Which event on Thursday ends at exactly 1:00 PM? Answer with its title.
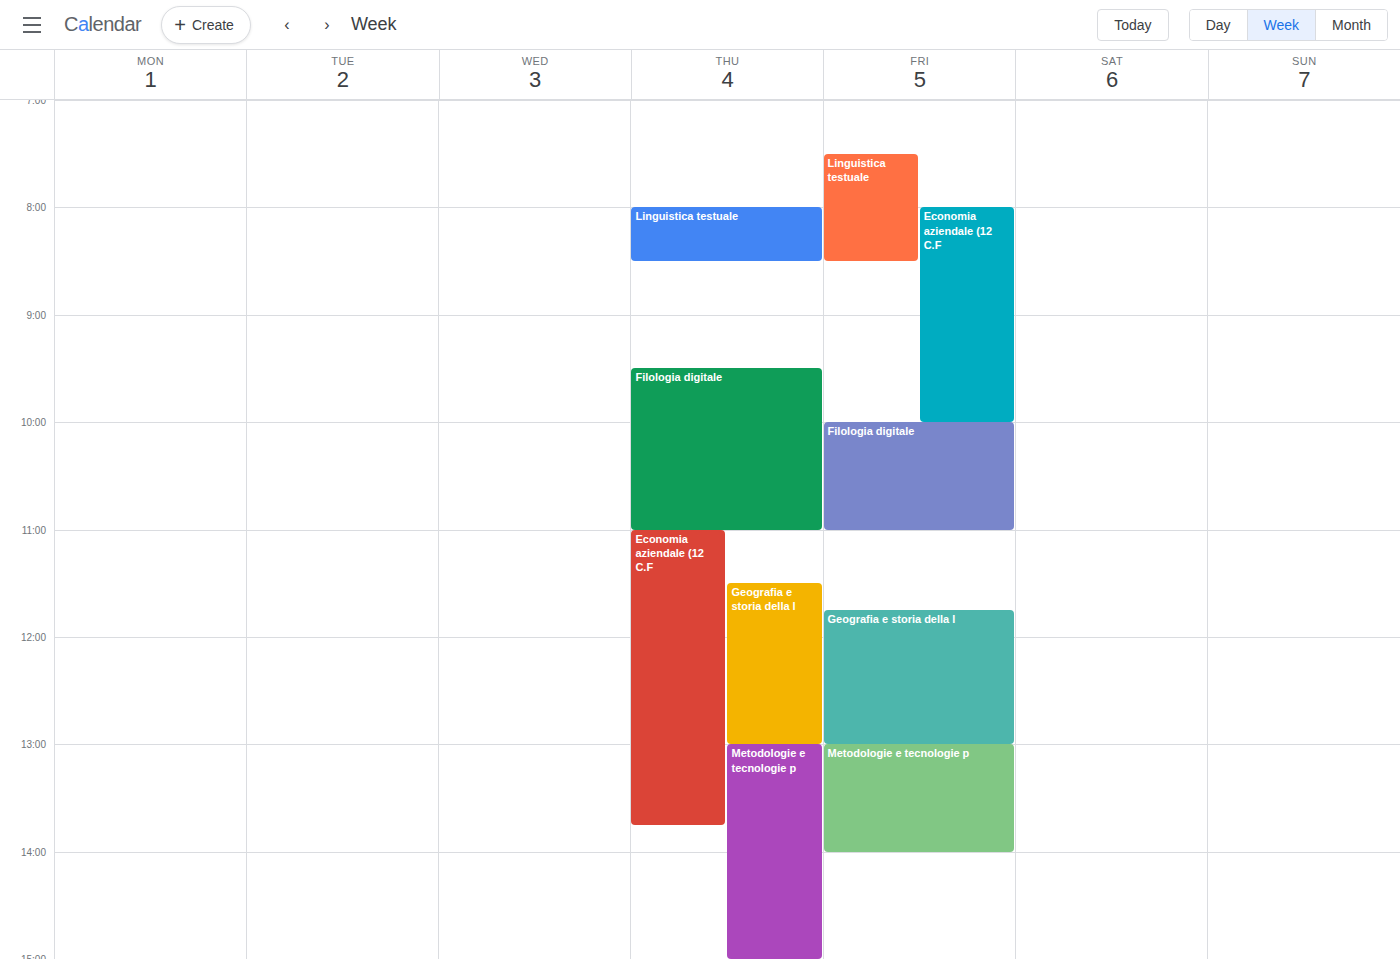
"Geografia e storia della l"